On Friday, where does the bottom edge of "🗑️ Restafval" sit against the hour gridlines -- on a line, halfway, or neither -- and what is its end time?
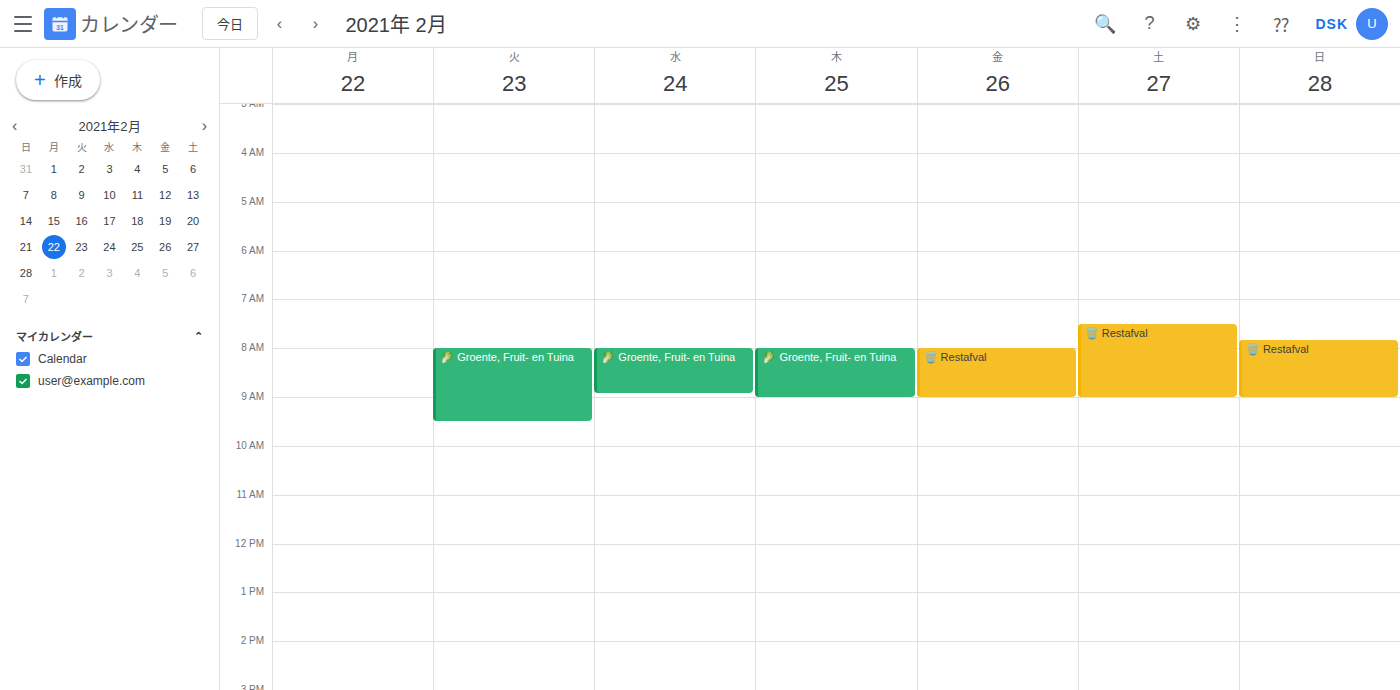
9:00 AM -- exactly on the 9 AM line.